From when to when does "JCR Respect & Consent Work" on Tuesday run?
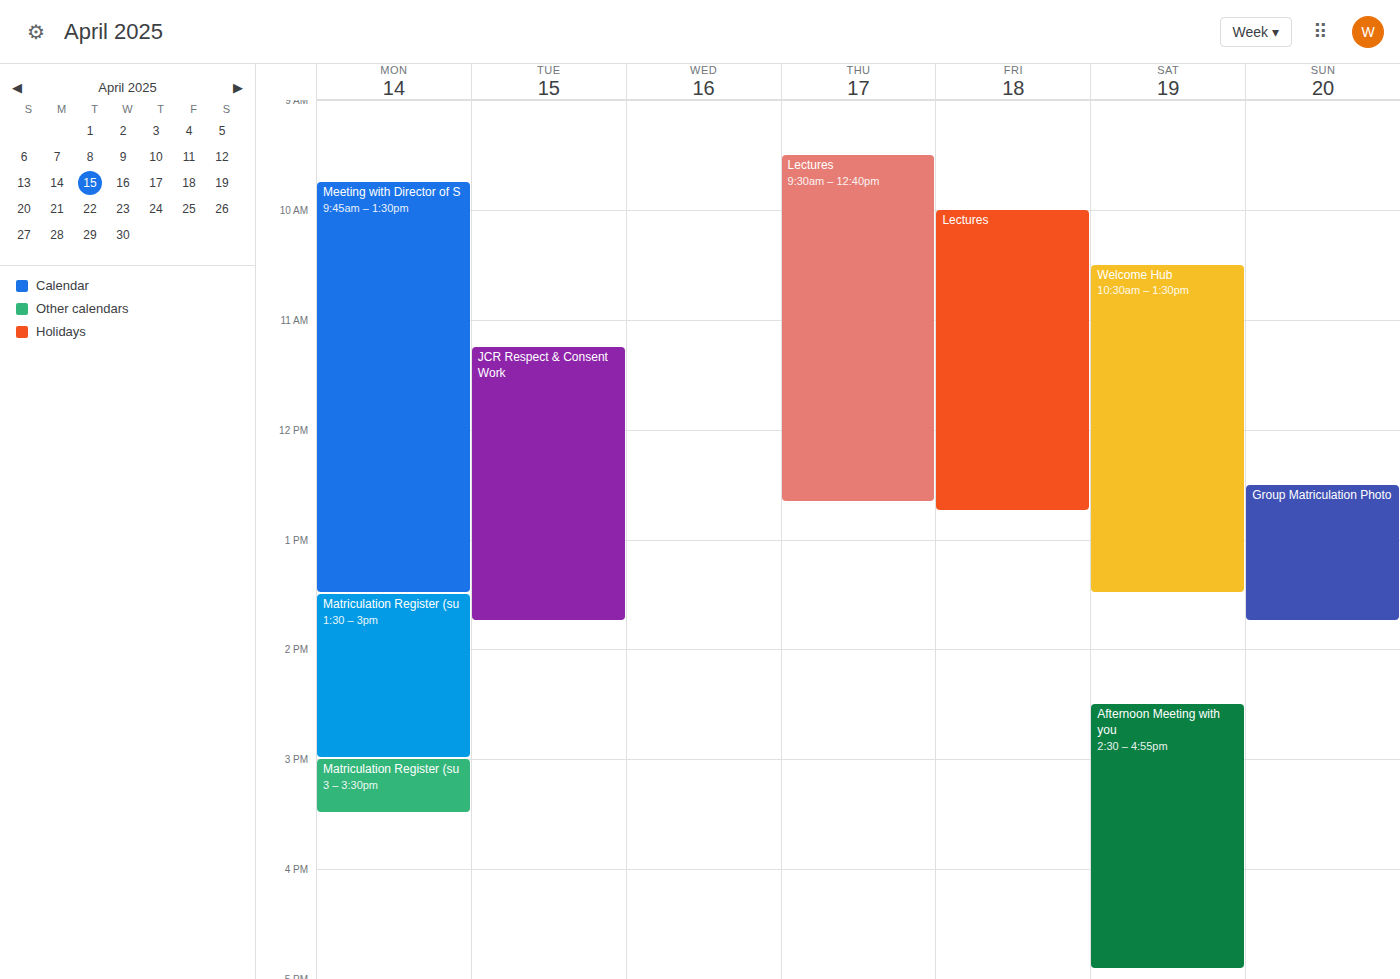
11:15 AM to 1:45 PM